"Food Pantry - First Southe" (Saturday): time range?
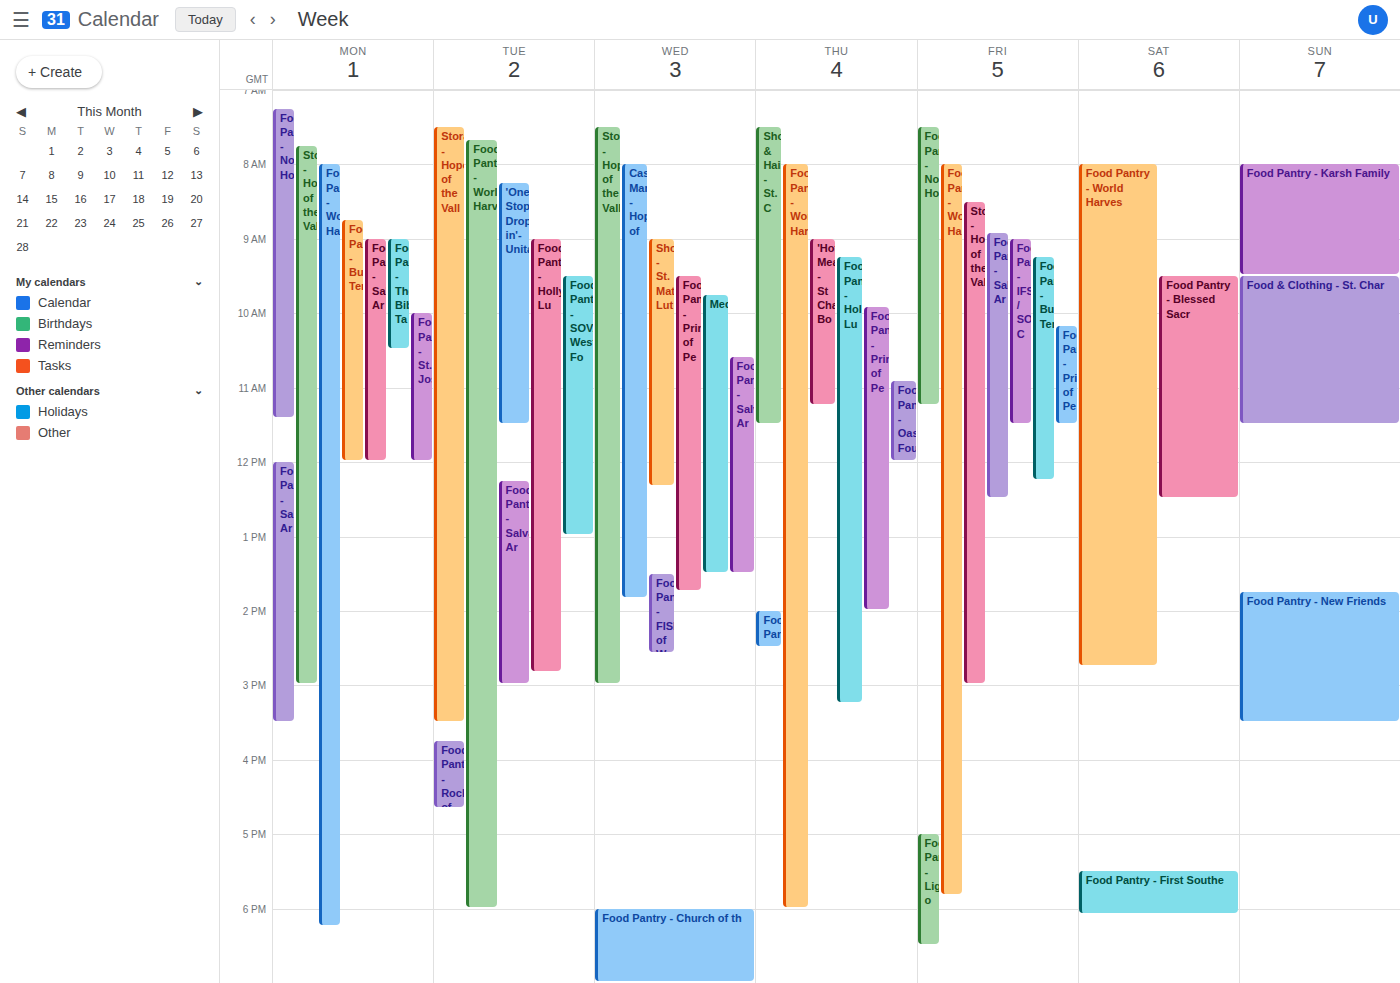
17:30 to 18:05